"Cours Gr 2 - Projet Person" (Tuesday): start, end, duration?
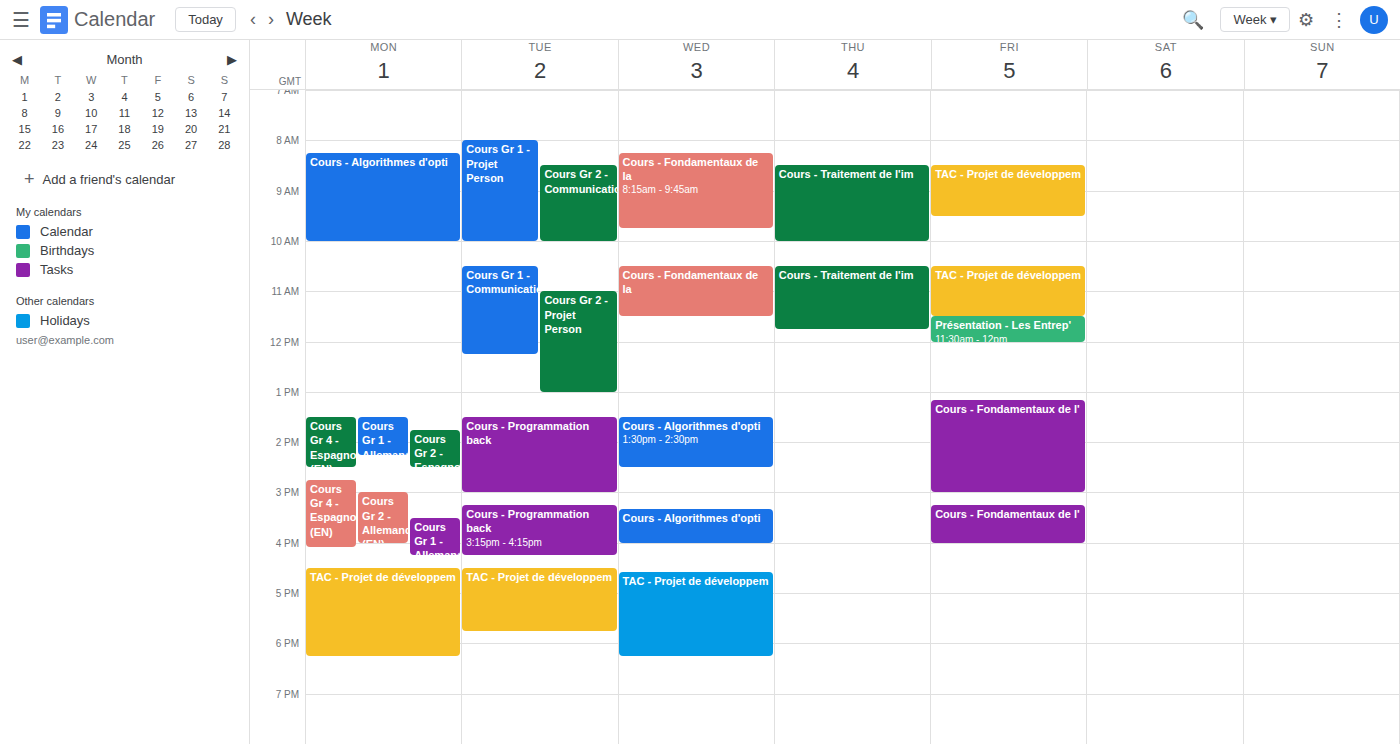
11:00 AM to 1:00 PM, 2 hours